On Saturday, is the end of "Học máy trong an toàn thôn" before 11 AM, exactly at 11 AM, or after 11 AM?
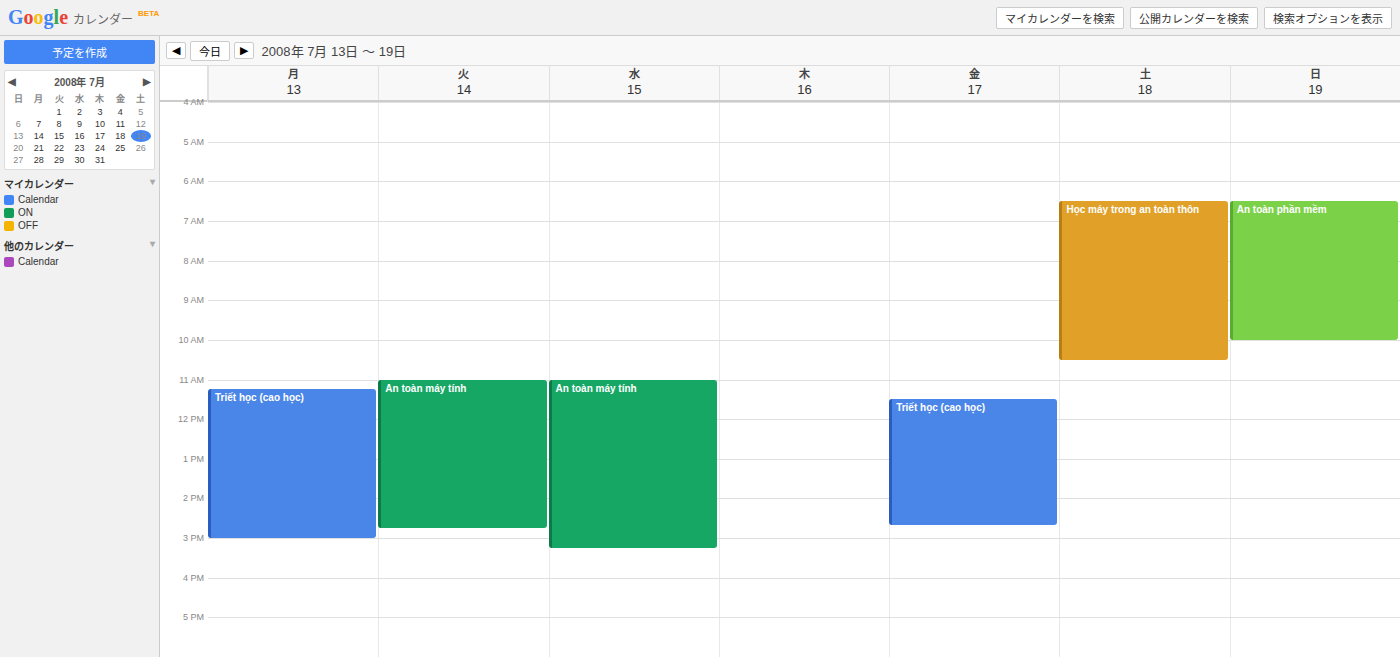
10:30 AM -- before 11 AM, 30 minutes above the 11 AM line.